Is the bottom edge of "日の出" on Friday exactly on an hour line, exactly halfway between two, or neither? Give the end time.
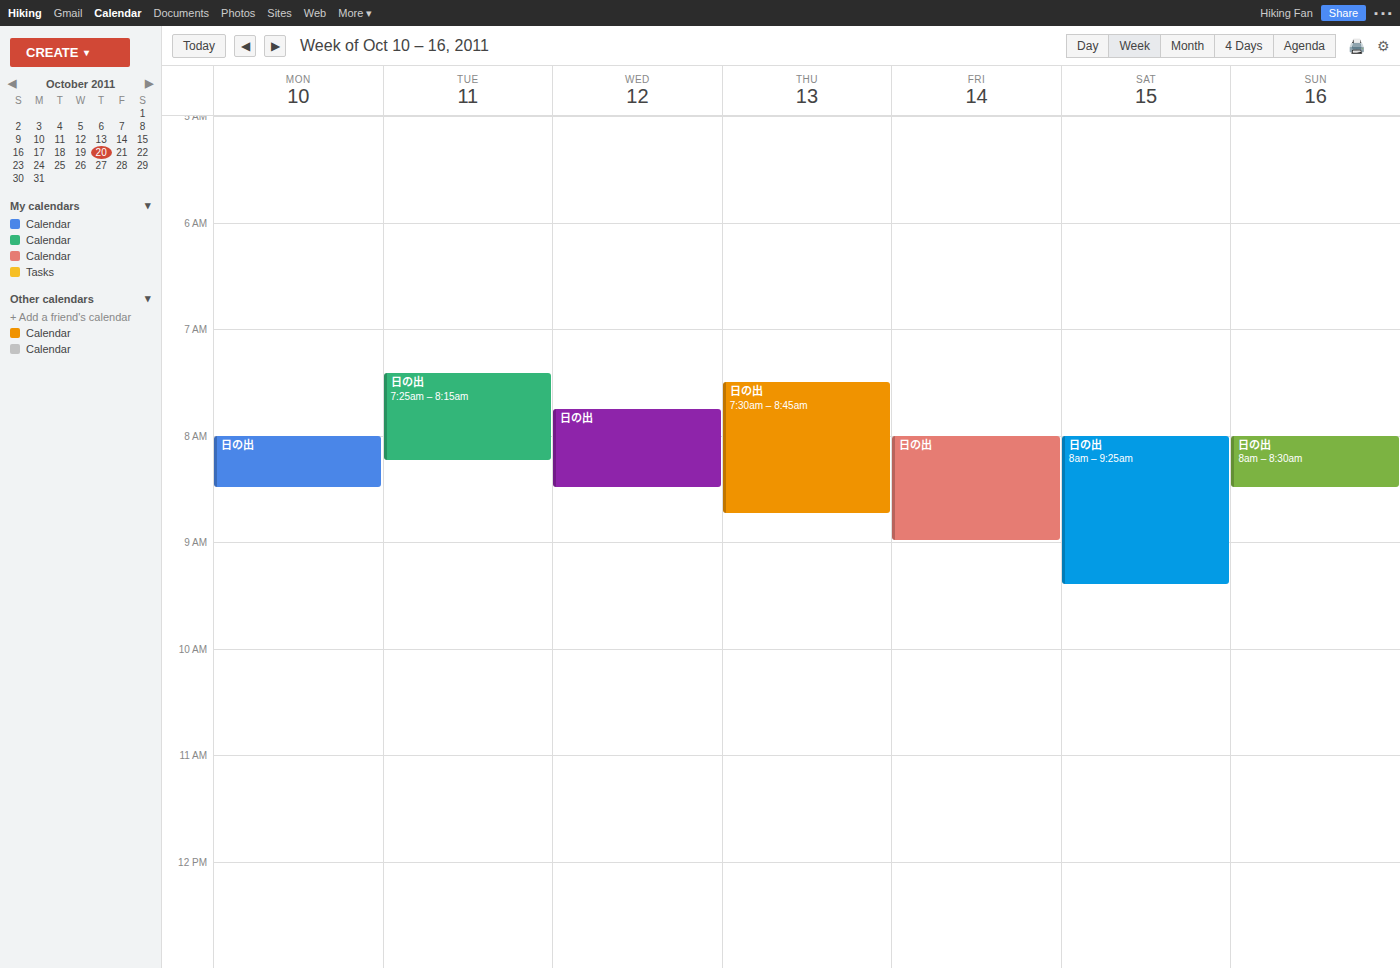
09:00 -- exactly on the 09:00 line.